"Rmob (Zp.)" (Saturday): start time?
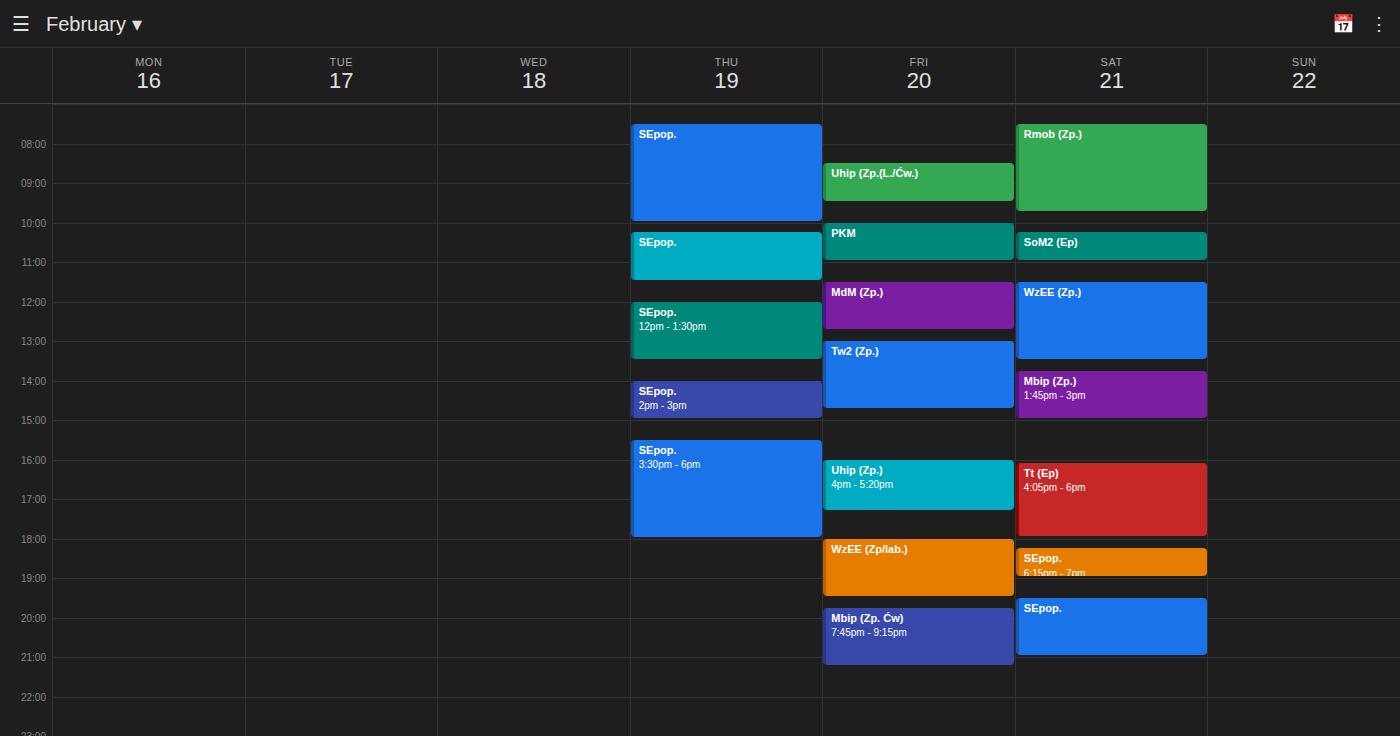
07:30